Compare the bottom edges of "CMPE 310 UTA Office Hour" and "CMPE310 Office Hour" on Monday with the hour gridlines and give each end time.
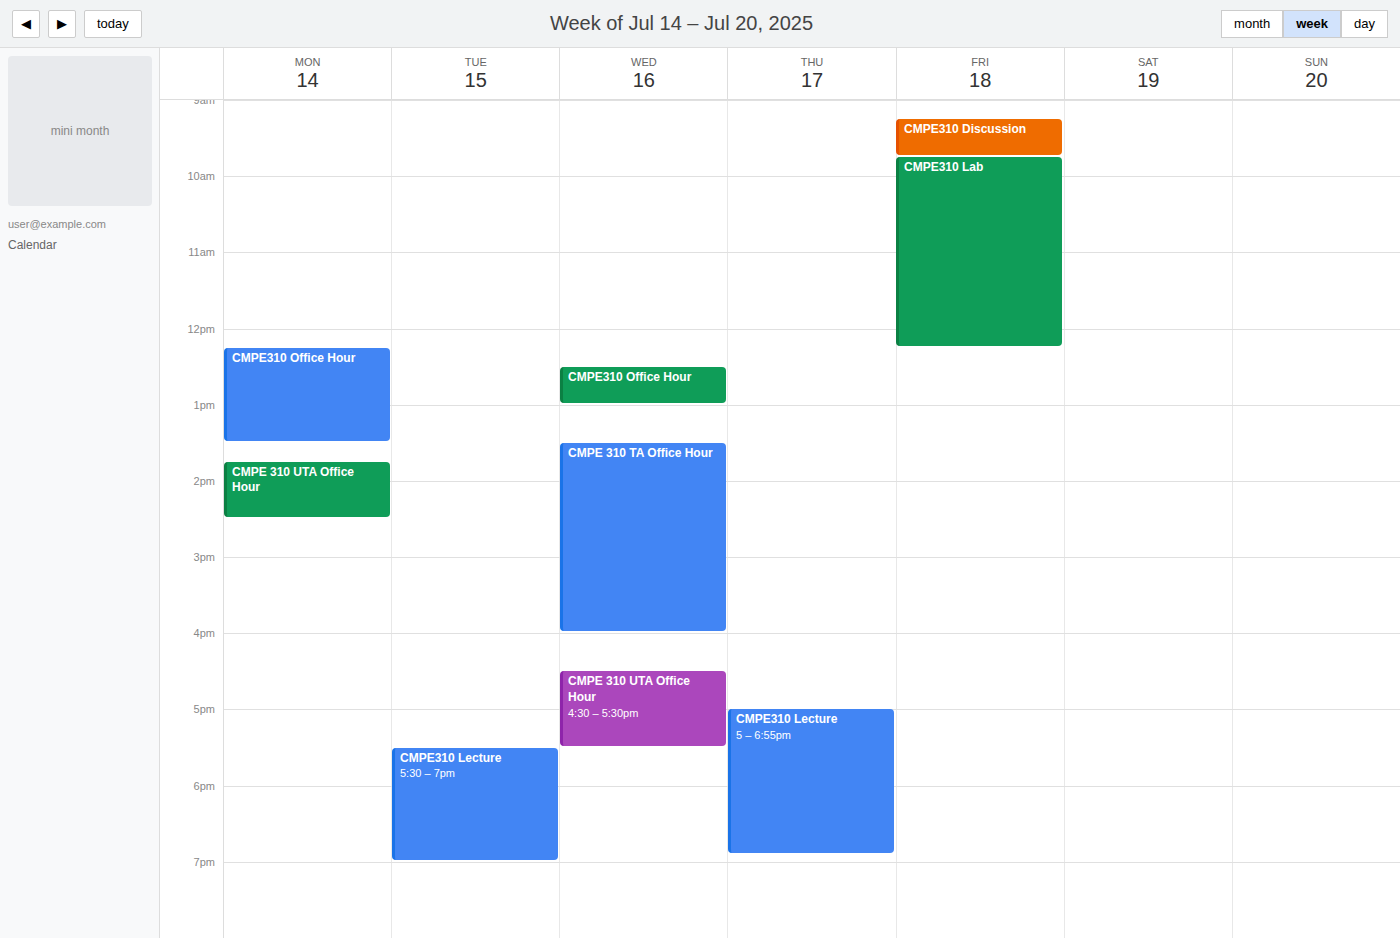
"CMPE 310 UTA Office Hour": 14:30, halfway between the 14:00 and 15:00 lines. "CMPE310 Office Hour": 13:30, halfway between the 13:00 and 14:00 lines.